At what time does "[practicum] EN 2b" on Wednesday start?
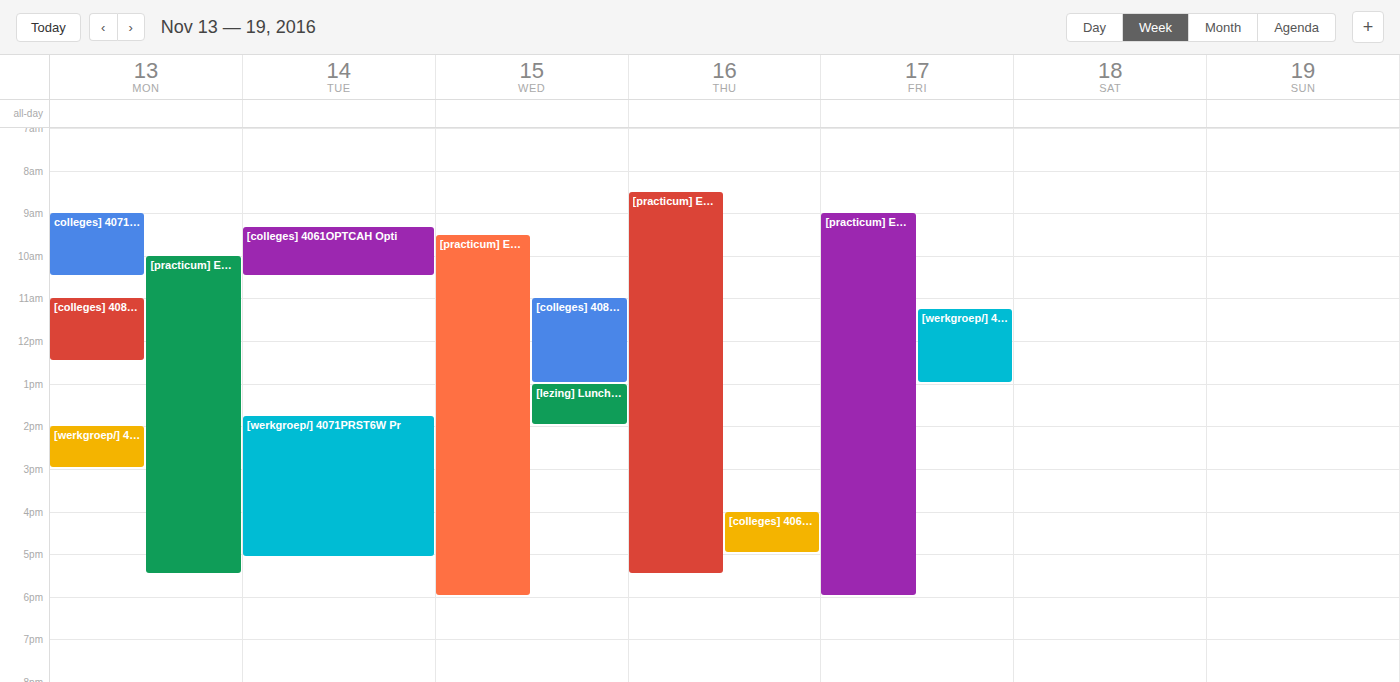
9:30 AM